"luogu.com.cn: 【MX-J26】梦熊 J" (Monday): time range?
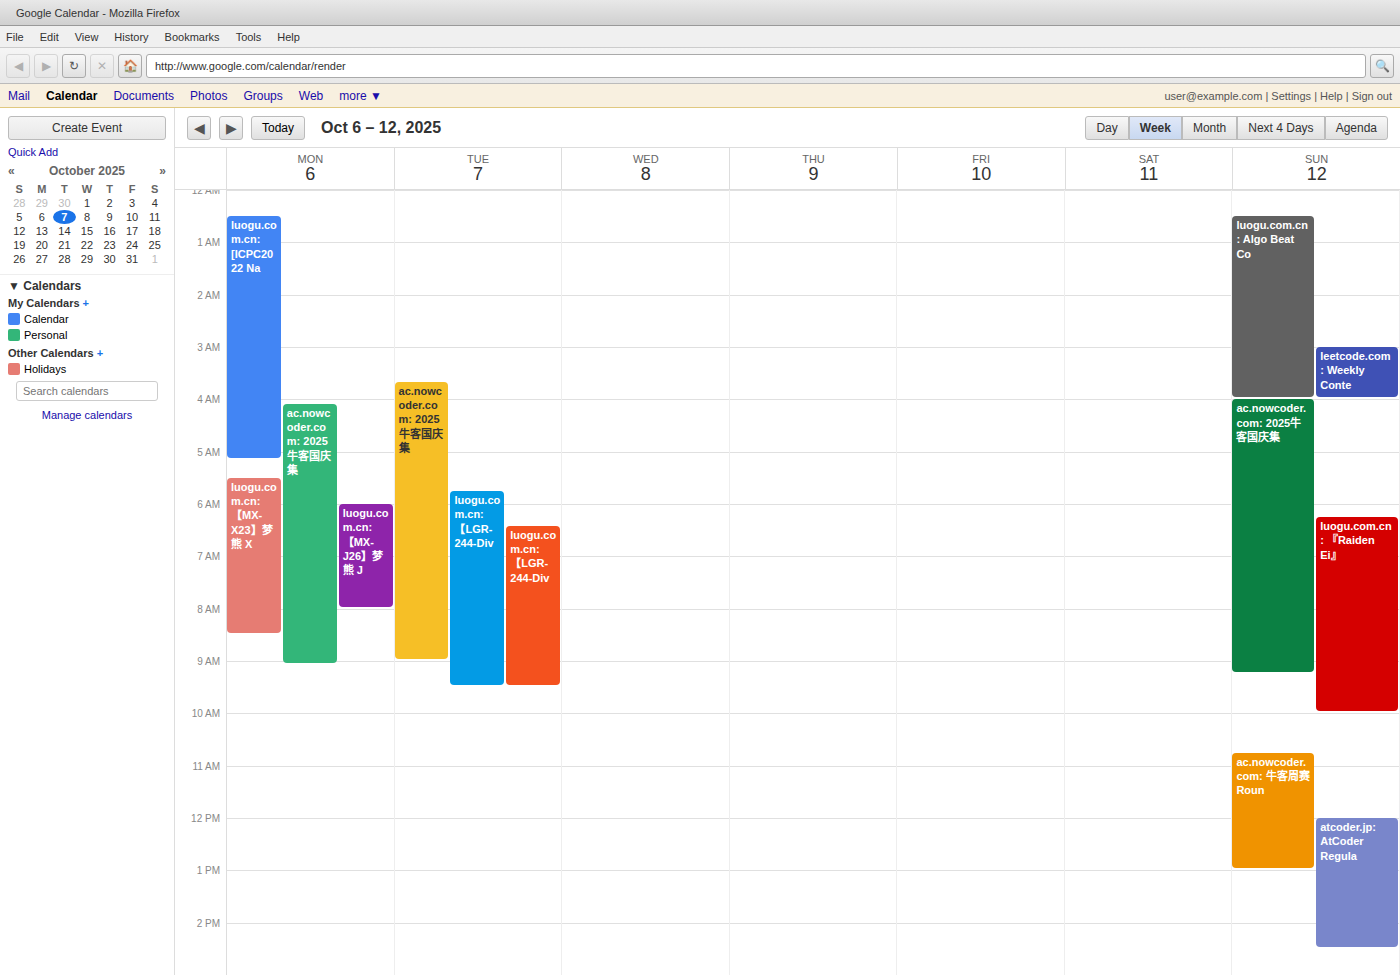
6:00 AM to 8:00 AM